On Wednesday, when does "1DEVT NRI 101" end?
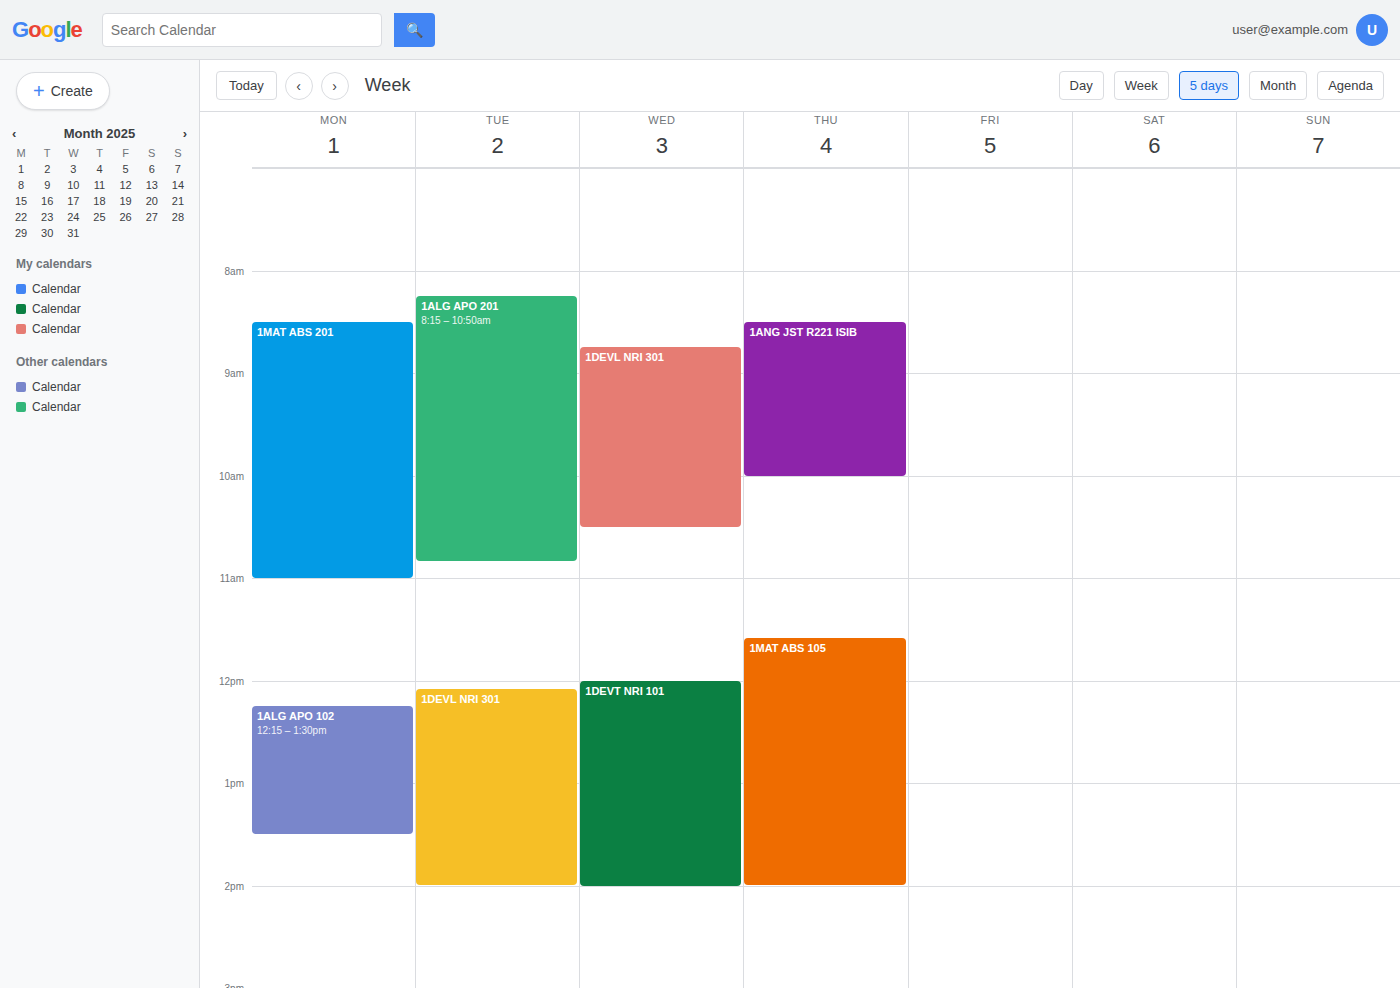
2:00 PM